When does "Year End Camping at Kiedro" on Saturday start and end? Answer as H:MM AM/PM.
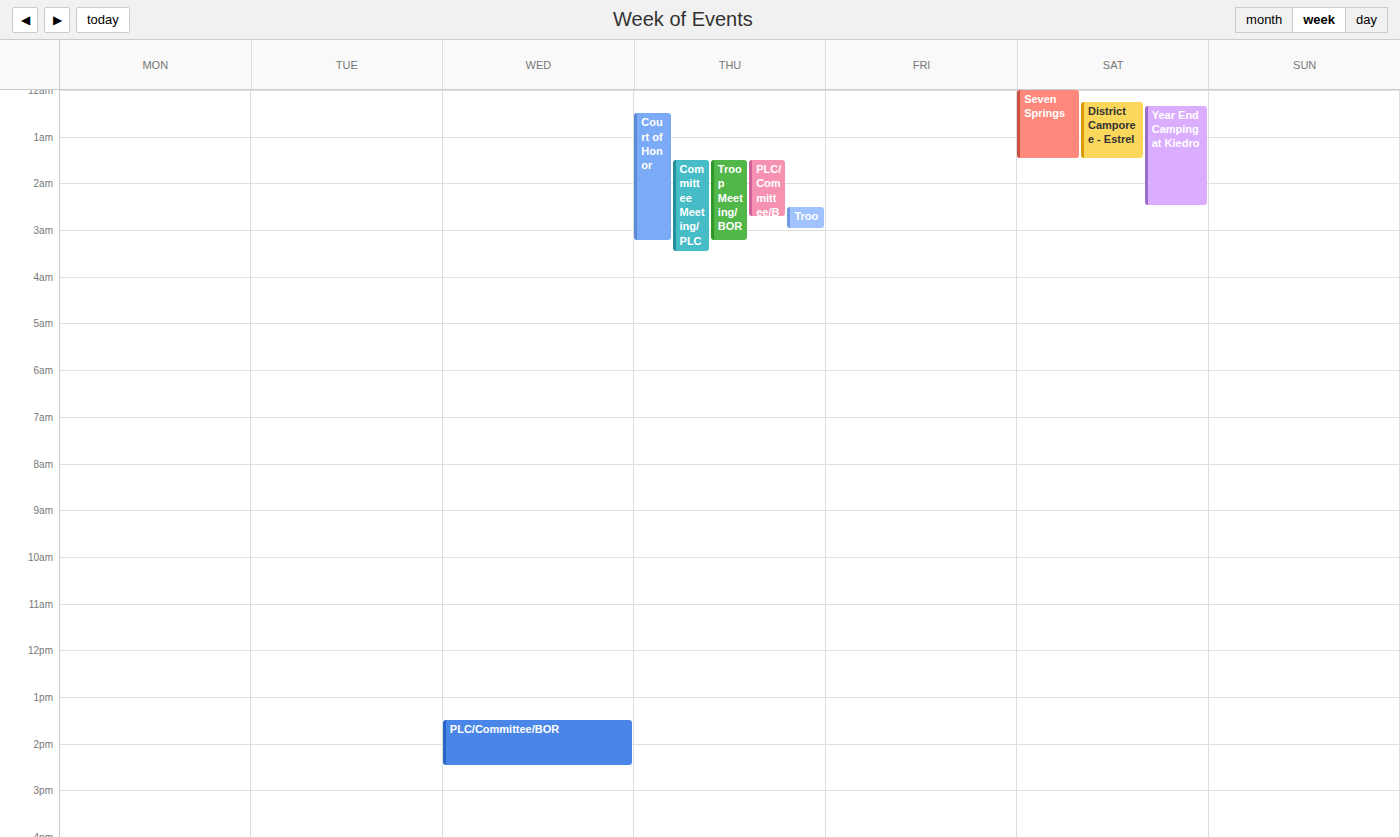
12:20 AM to 2:30 AM